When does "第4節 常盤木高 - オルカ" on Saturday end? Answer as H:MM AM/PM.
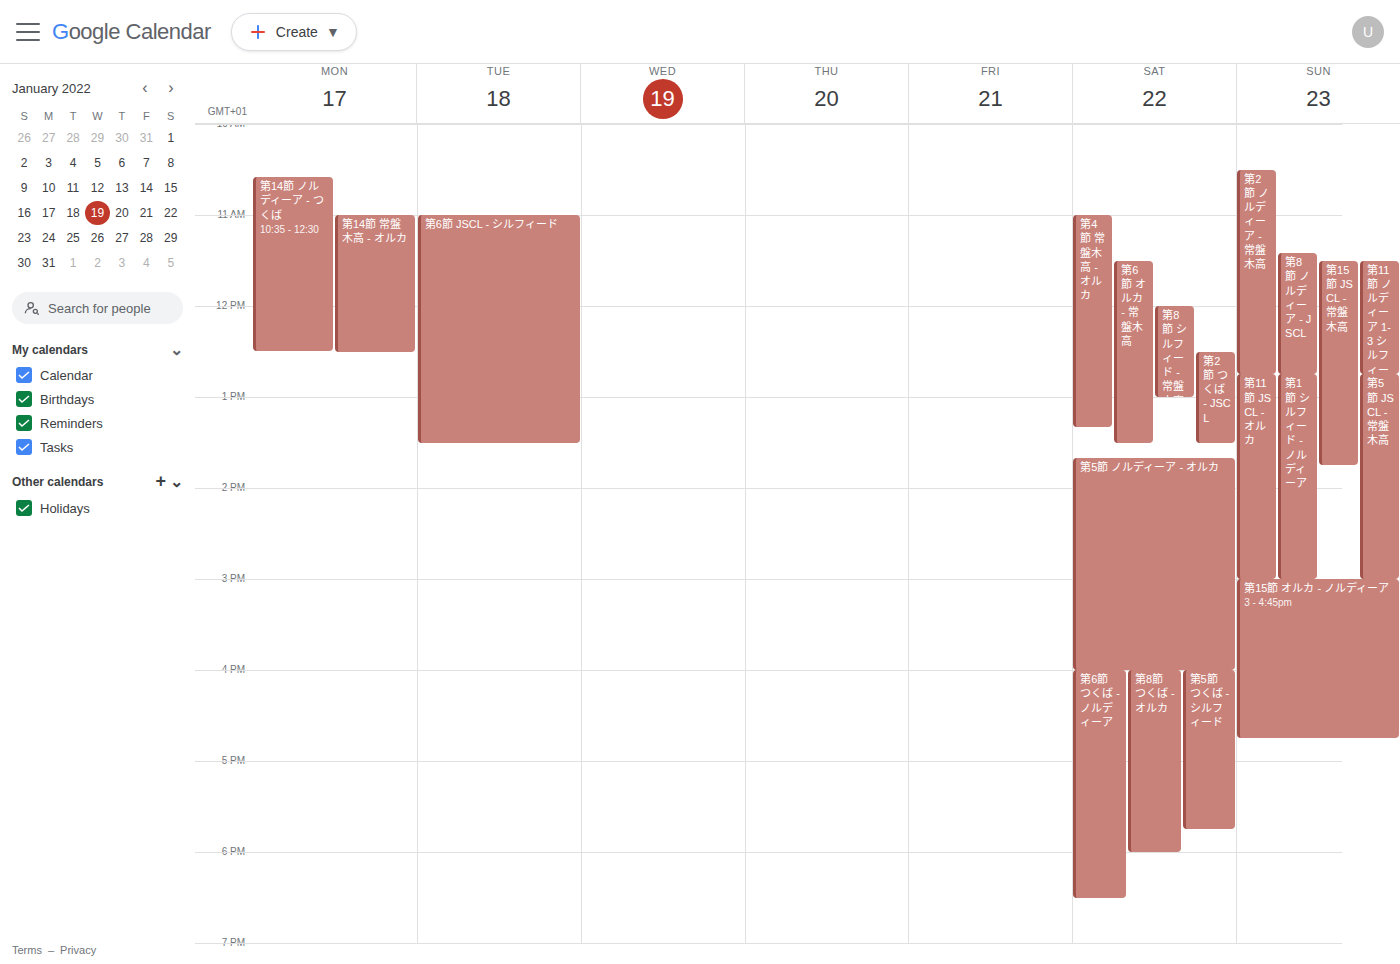
1:20 PM